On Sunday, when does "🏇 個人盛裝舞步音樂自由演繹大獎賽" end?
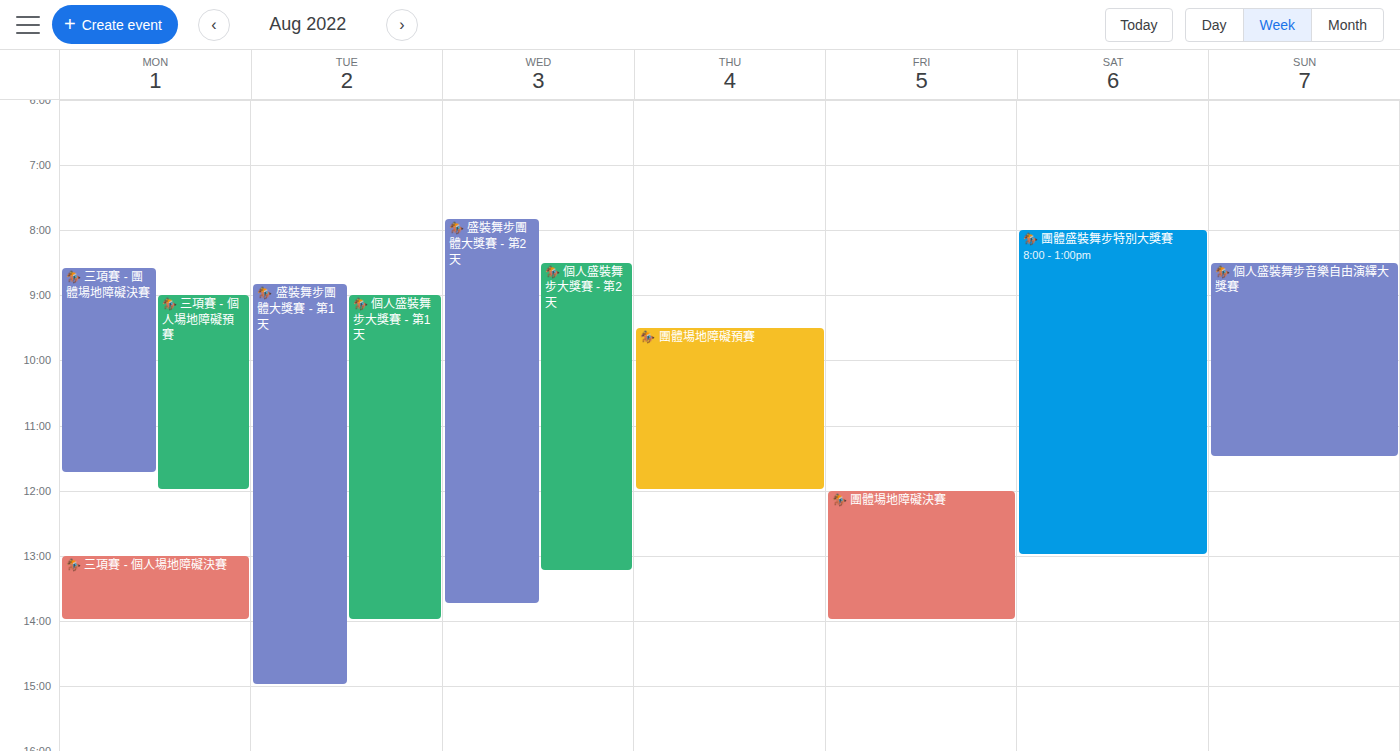
11:30